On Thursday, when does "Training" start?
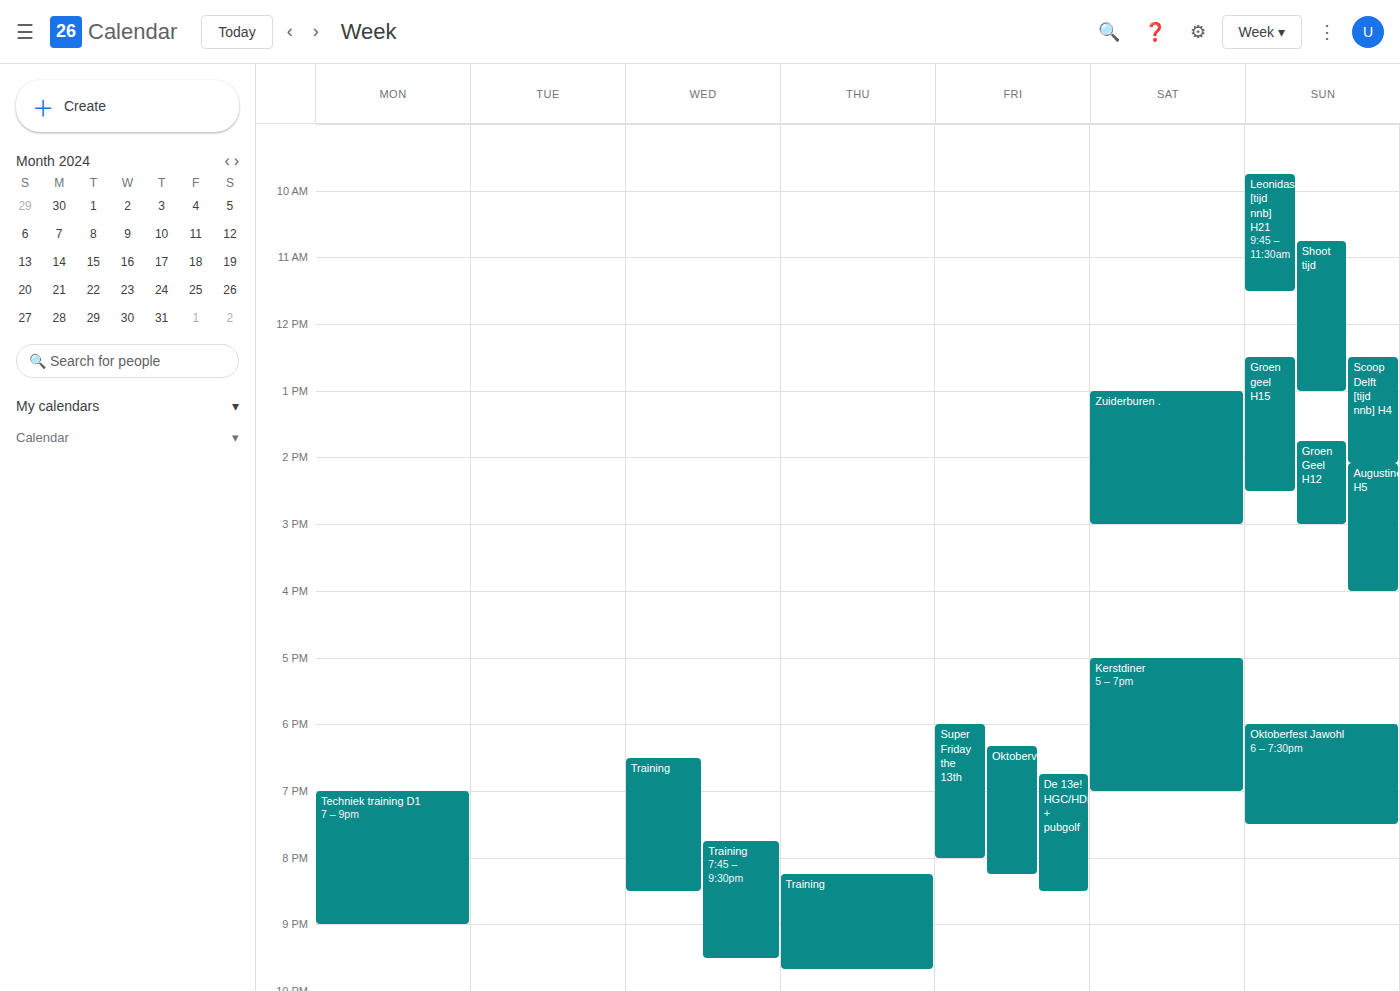
8:15 PM